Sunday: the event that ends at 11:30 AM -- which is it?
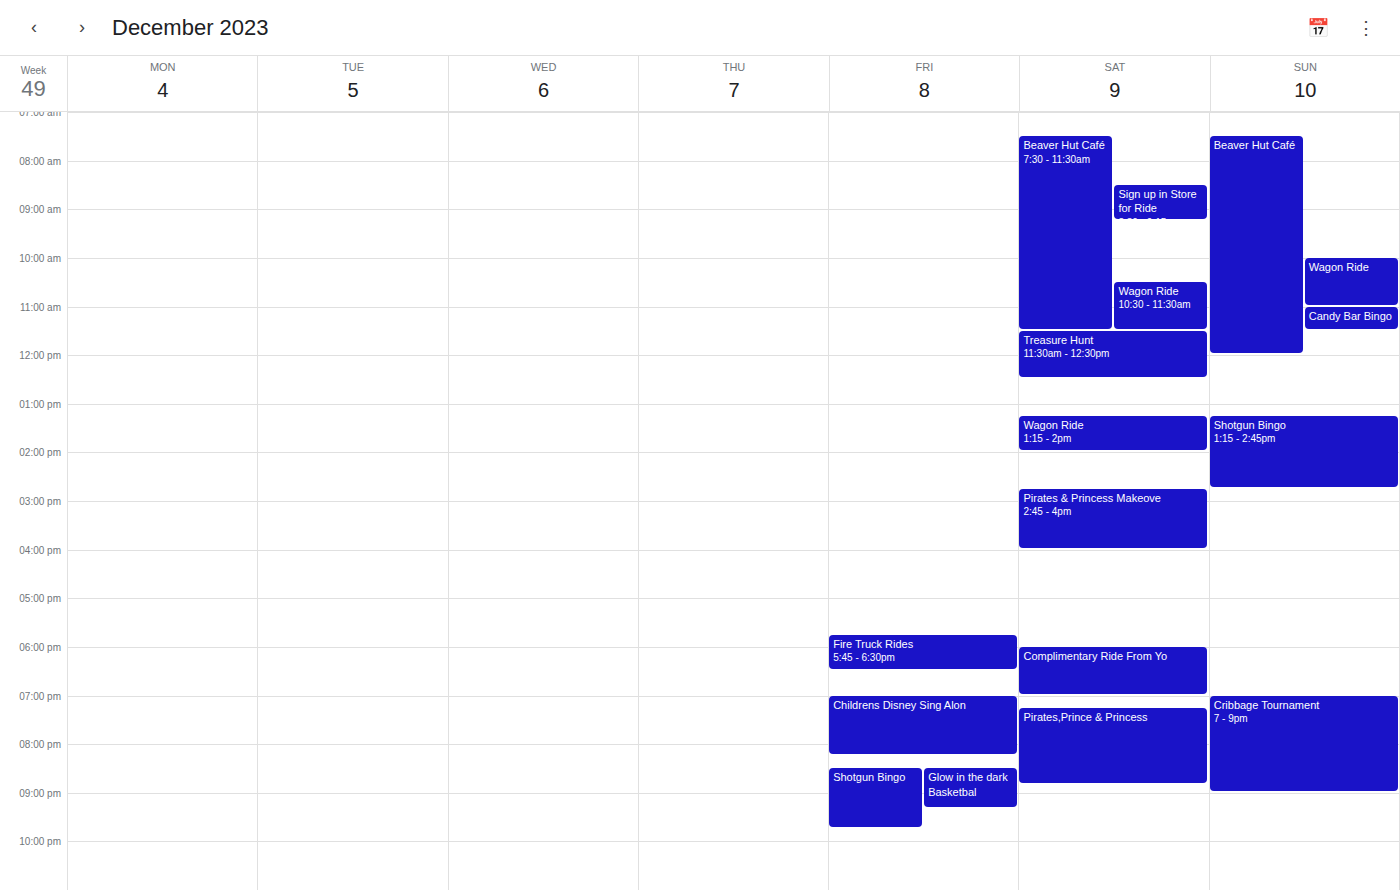
"Candy Bar Bingo"